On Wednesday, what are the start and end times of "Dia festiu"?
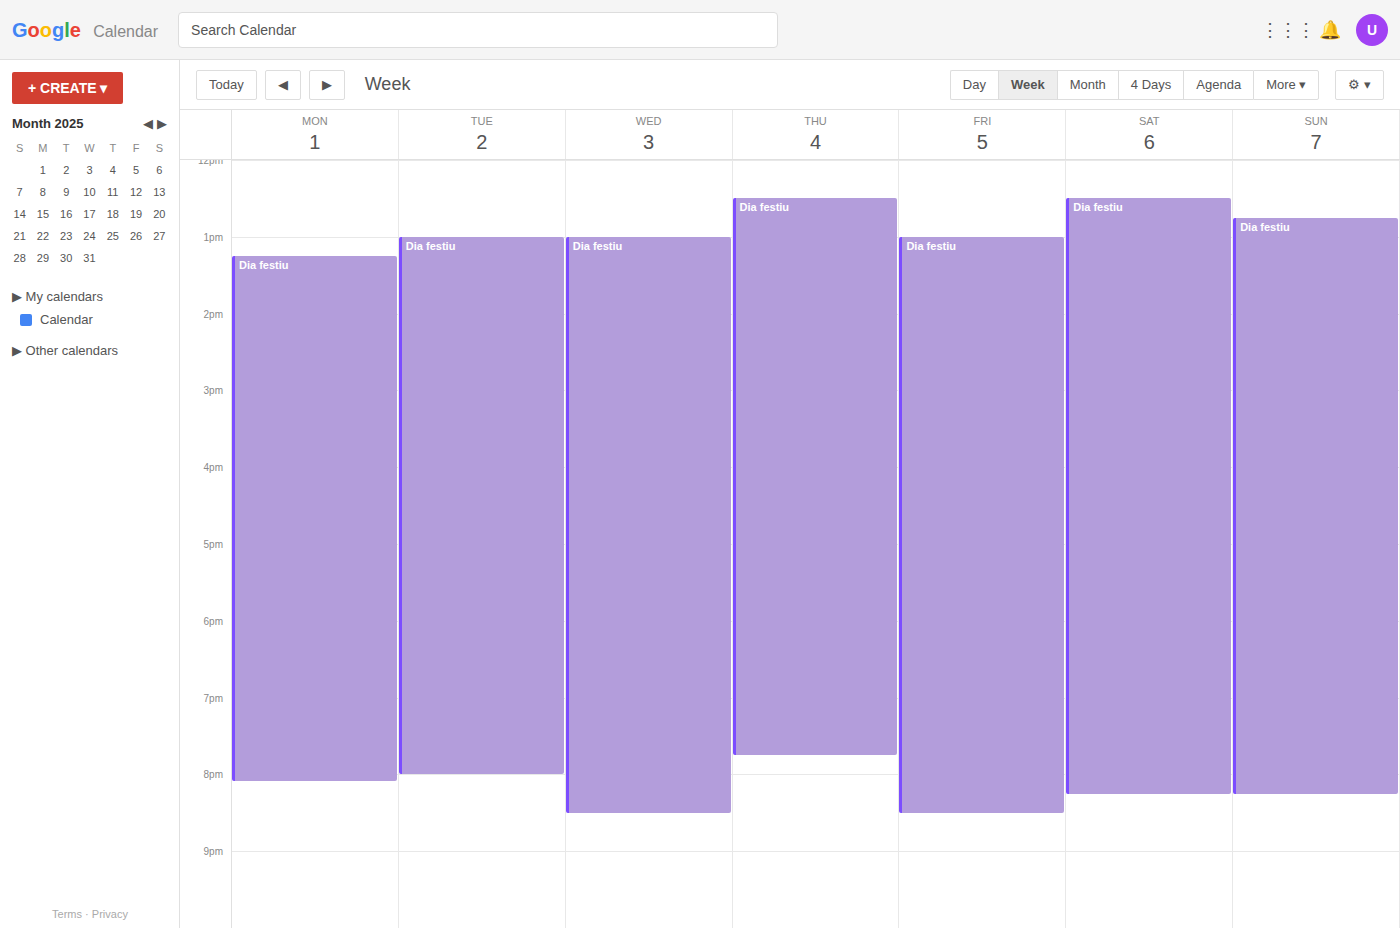
1:00 PM to 8:30 PM